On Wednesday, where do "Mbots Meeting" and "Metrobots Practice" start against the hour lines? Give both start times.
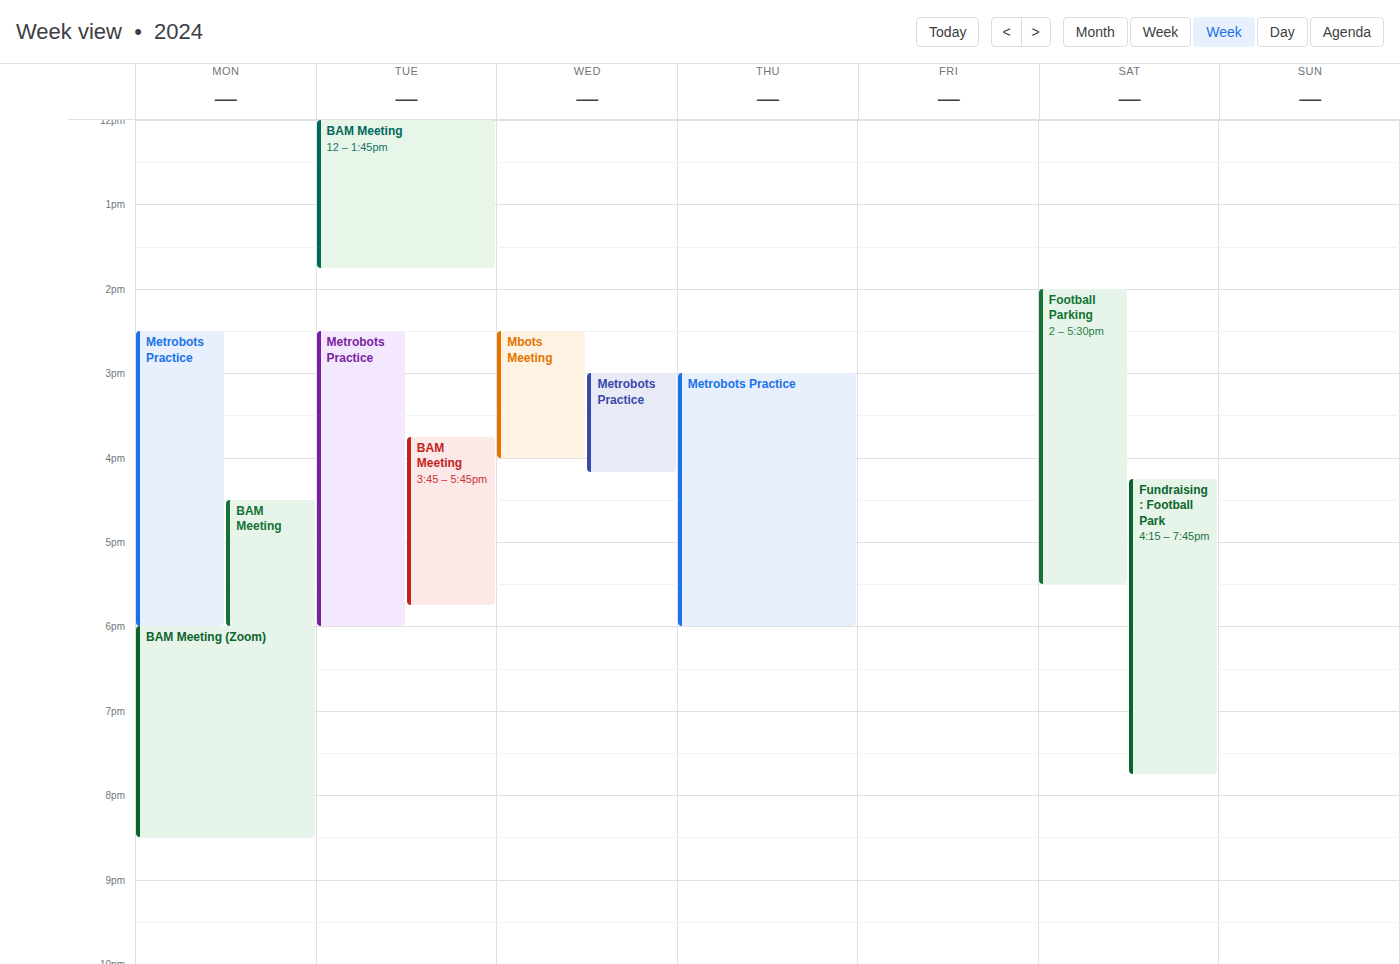
"Mbots Meeting": 2:30 PM, halfway between the 2 PM and 3 PM lines. "Metrobots Practice": 3:00 PM, exactly on the 3 PM line.